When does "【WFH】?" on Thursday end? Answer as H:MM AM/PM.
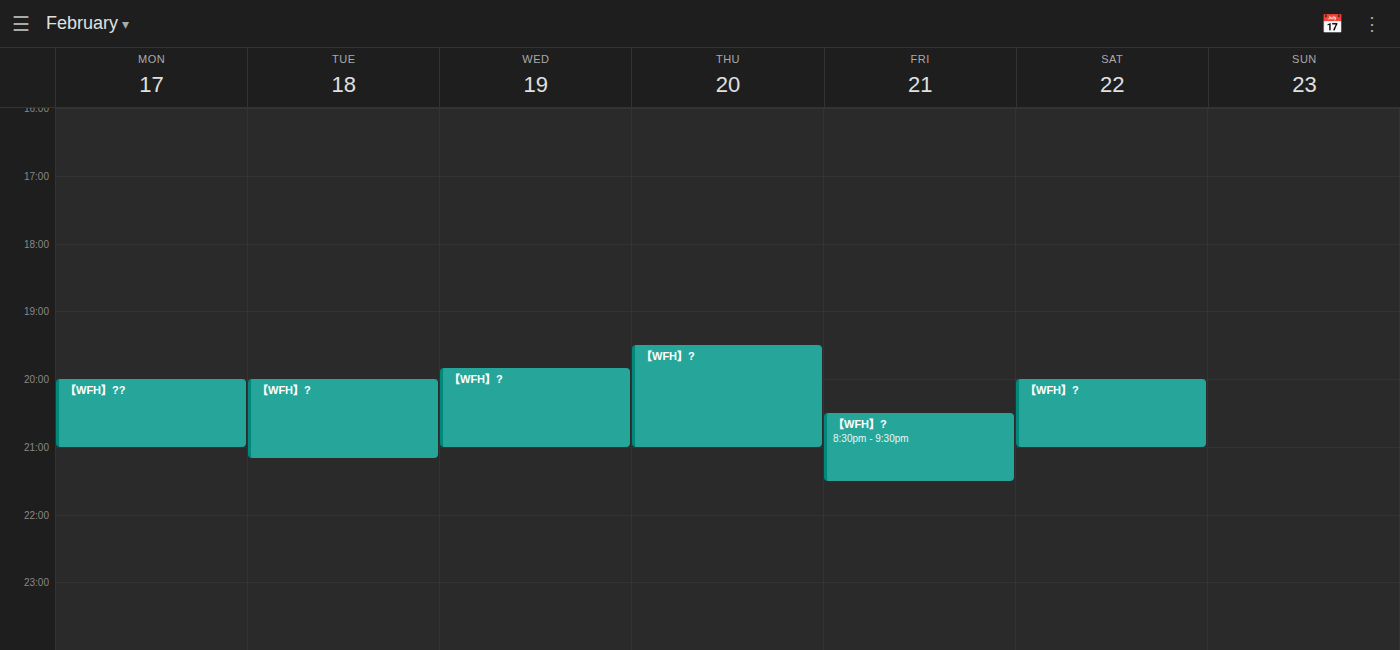
9:00 PM